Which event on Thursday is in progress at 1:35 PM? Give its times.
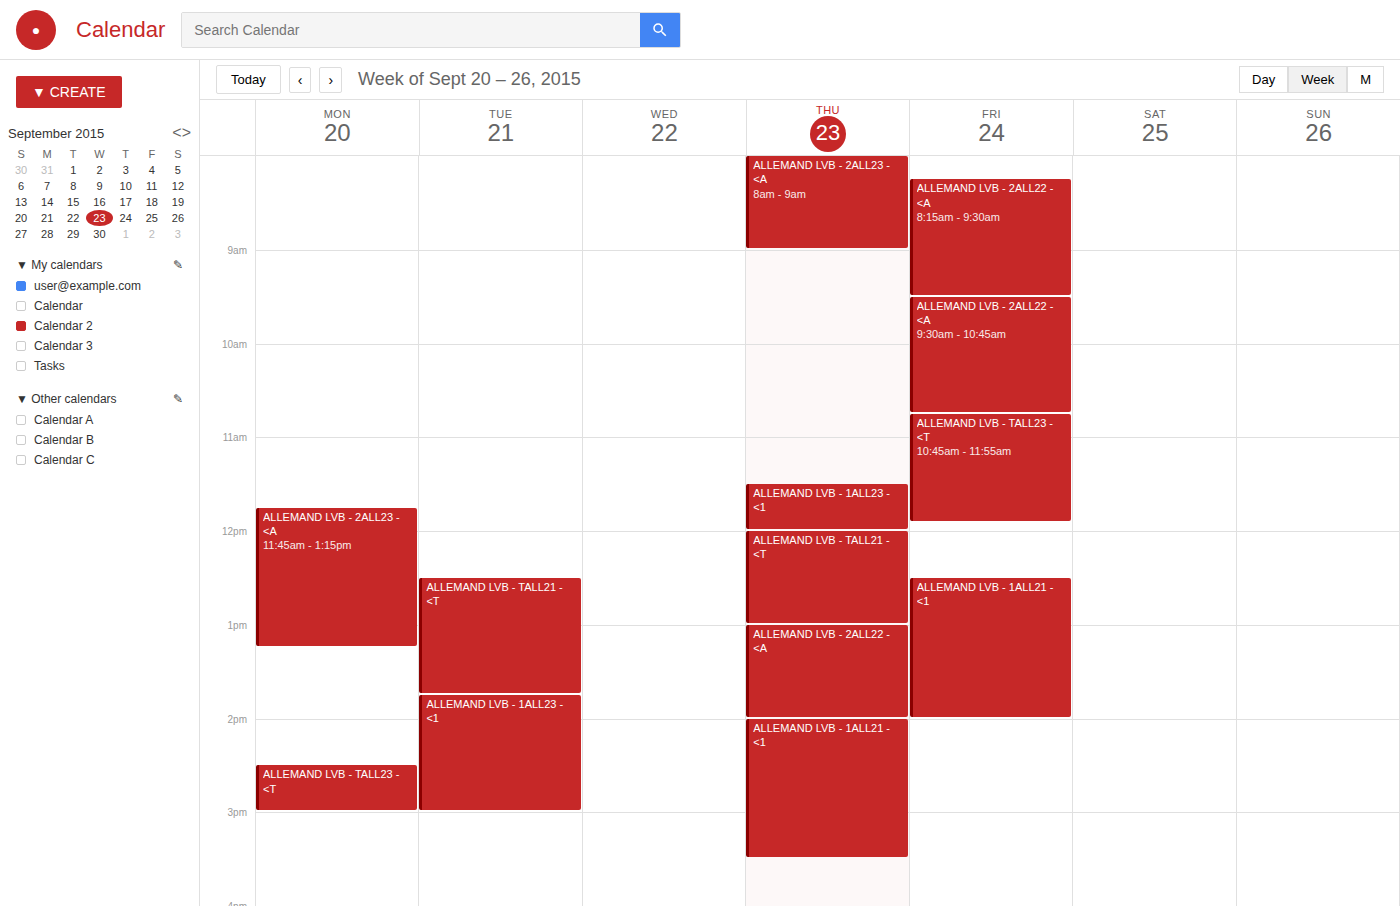
"ALLEMAND LVB - 2ALL22 - <A", 1:00 PM to 2:00 PM